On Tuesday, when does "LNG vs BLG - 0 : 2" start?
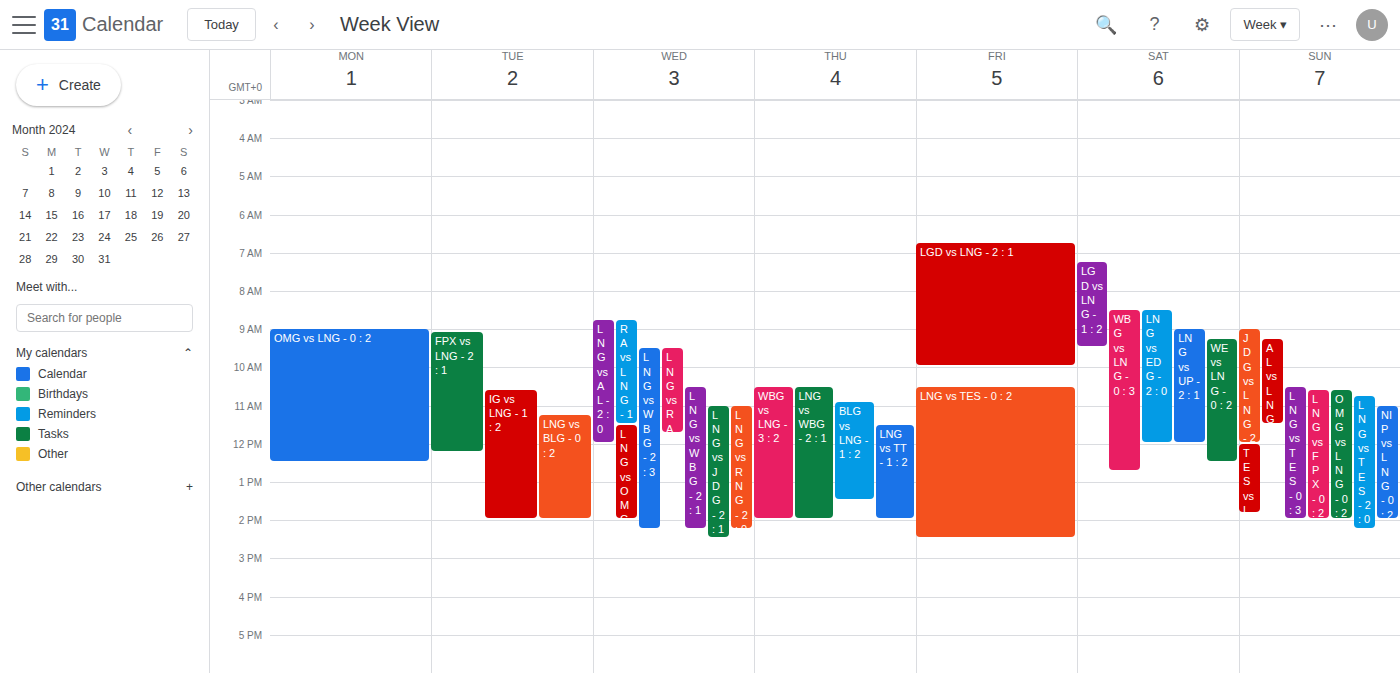
11:15 AM